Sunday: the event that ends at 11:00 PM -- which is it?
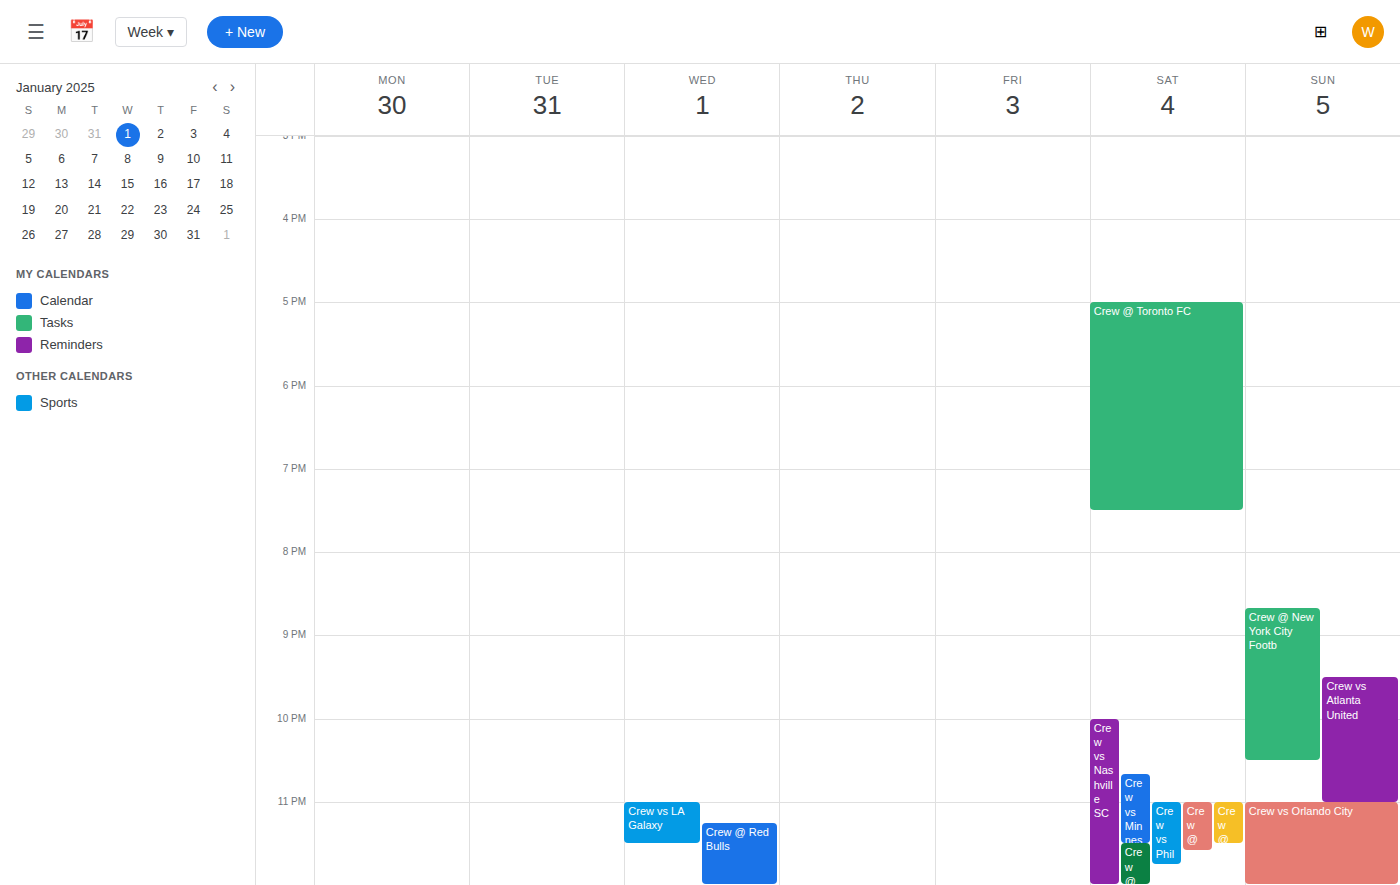
"Crew vs Atlanta United"